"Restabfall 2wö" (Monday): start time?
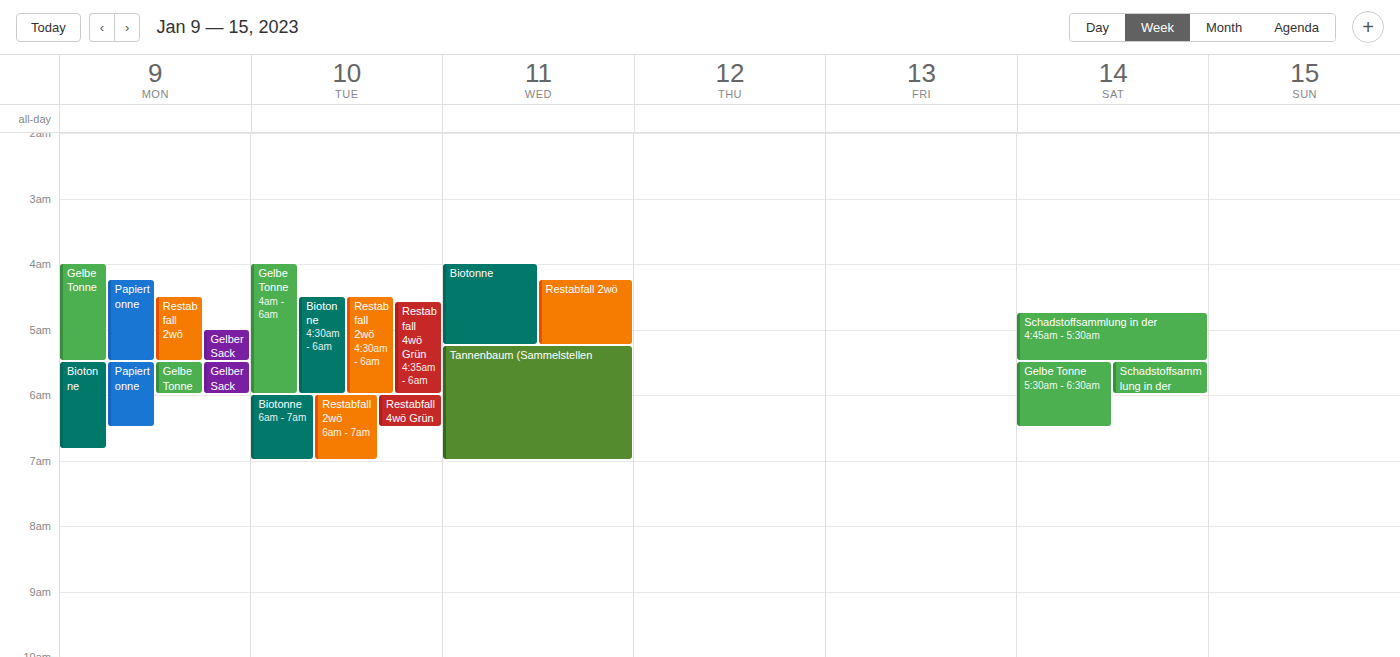
4:30 AM